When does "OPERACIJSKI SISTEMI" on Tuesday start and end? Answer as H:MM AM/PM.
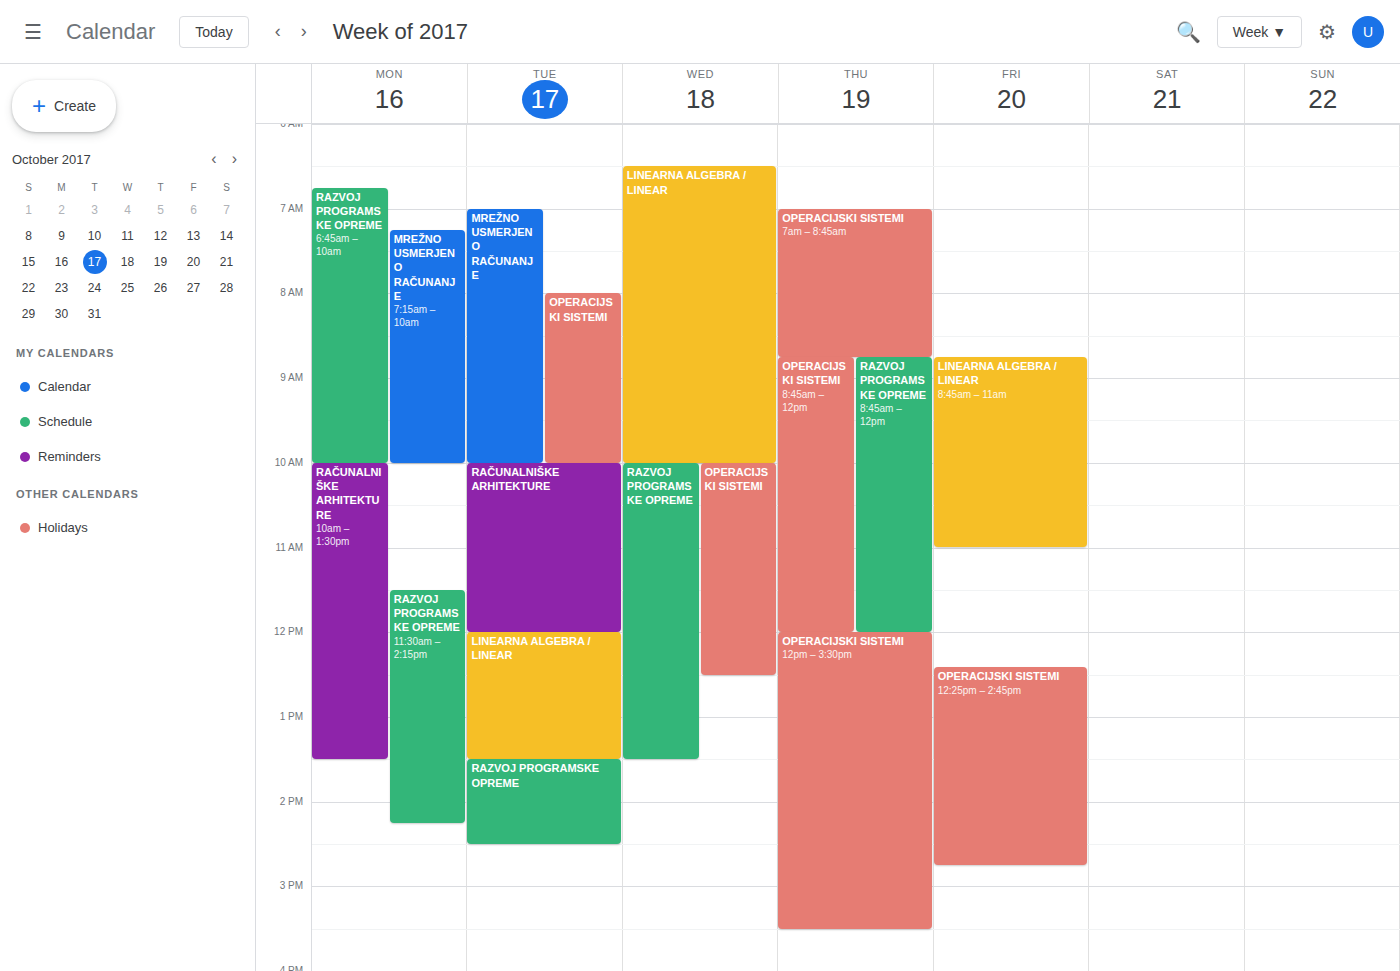
8:00 AM to 10:00 AM